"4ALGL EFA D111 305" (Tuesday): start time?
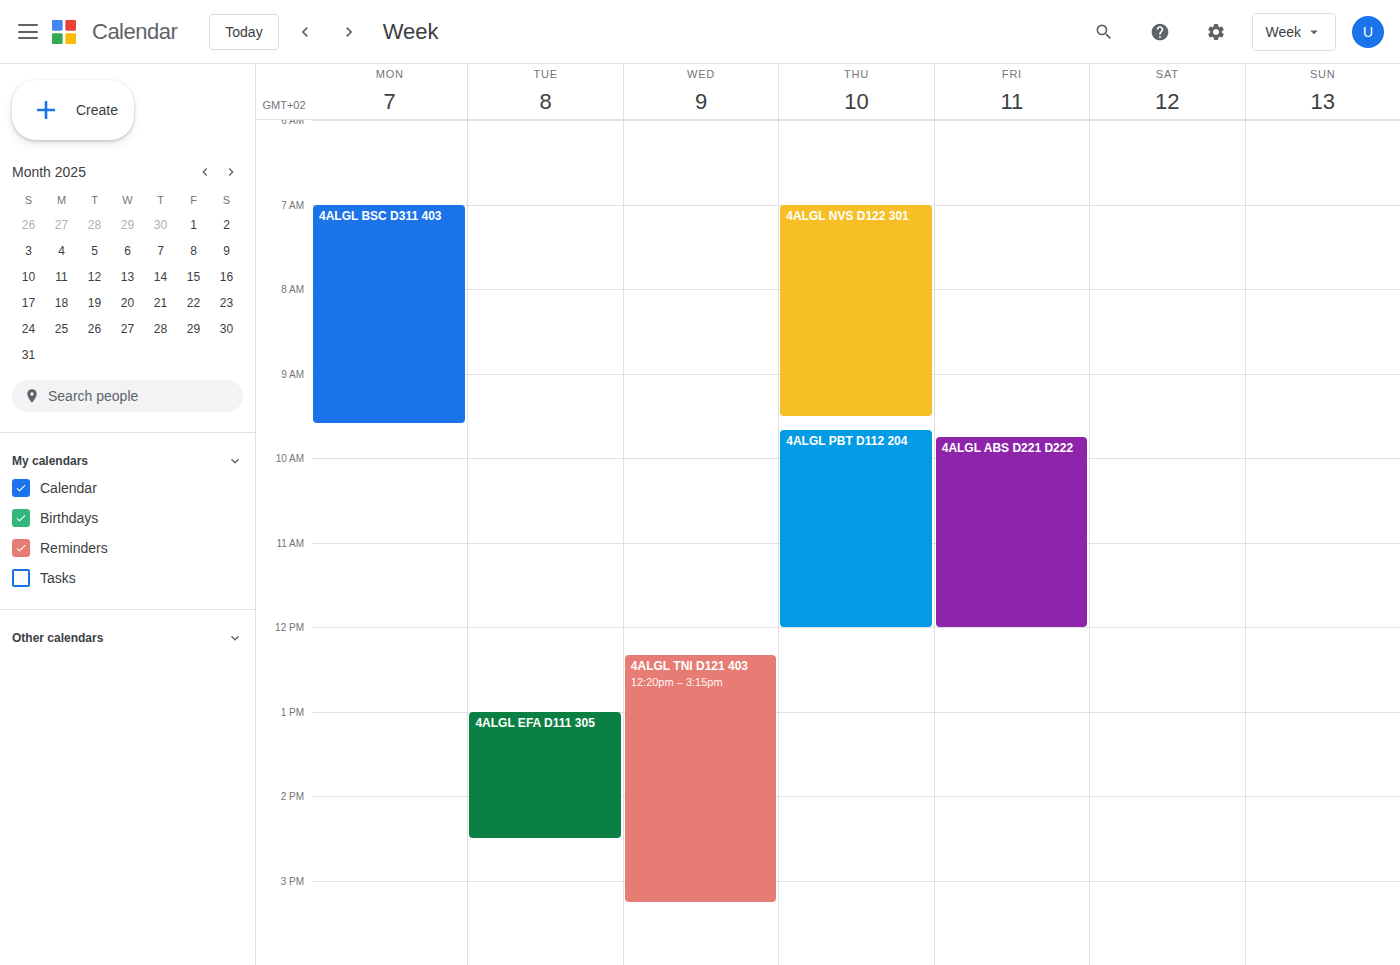
1:00 PM